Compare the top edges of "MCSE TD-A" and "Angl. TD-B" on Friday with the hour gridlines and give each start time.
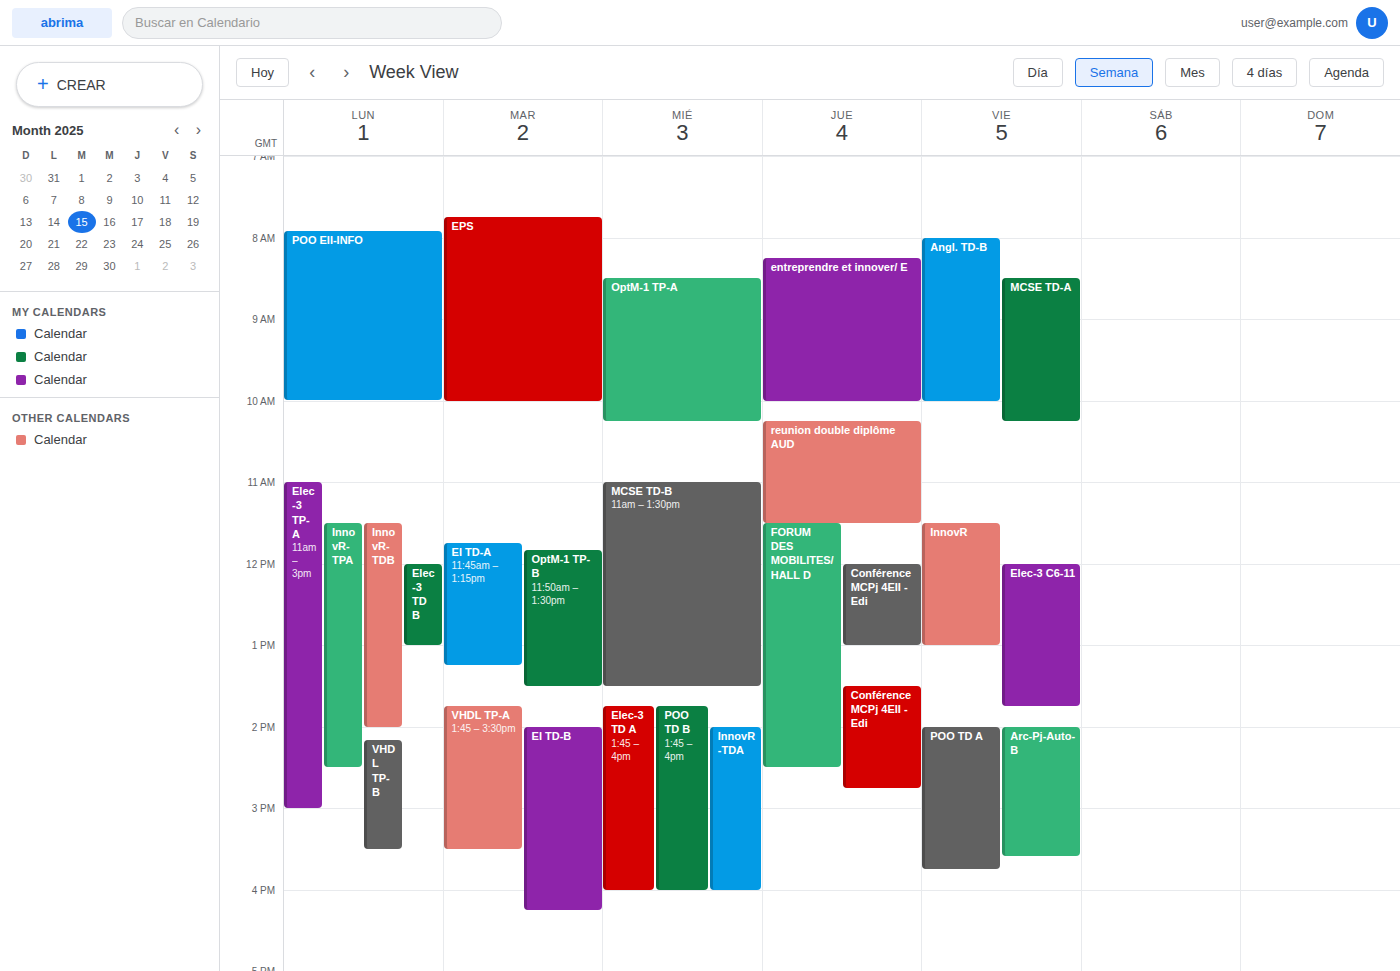
"MCSE TD-A": 8:30 AM, halfway between the 8 AM and 9 AM lines. "Angl. TD-B": 8:00 AM, exactly on the 8 AM line.